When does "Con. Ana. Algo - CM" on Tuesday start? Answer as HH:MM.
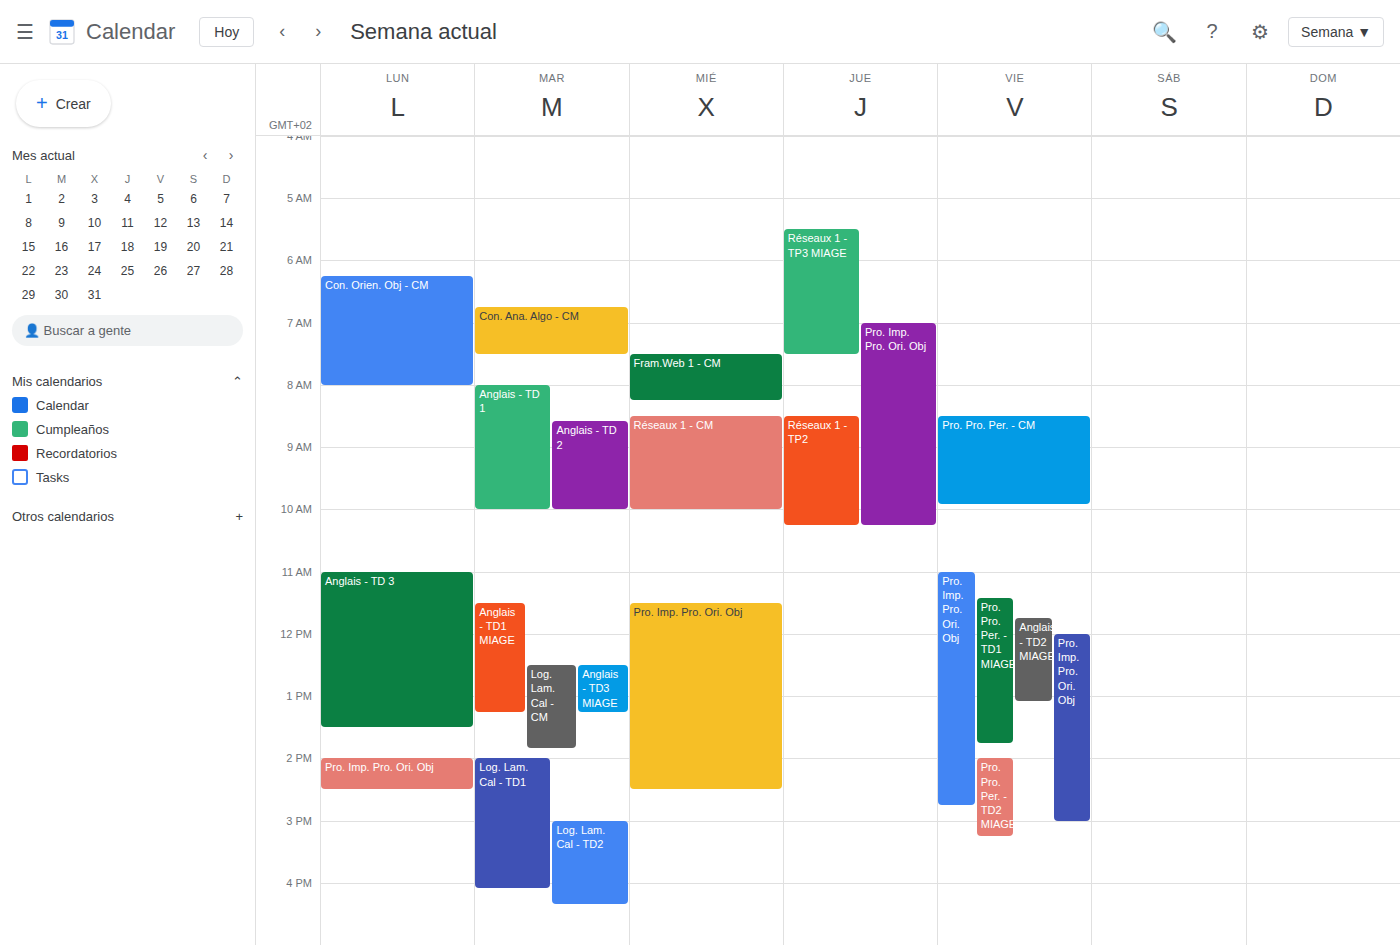
06:45